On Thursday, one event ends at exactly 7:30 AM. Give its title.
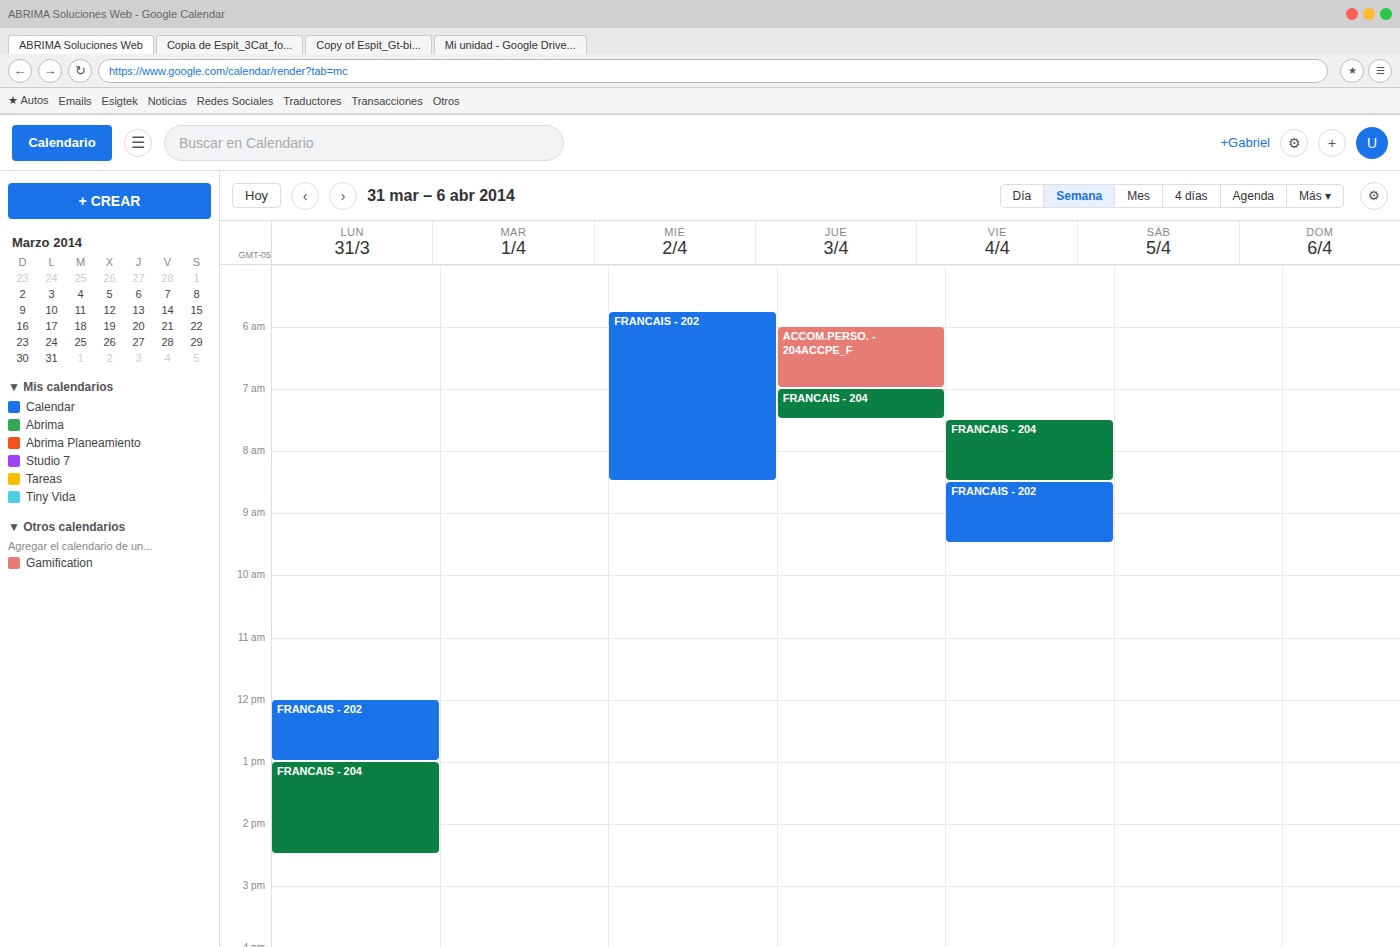
"FRANCAIS - 204"